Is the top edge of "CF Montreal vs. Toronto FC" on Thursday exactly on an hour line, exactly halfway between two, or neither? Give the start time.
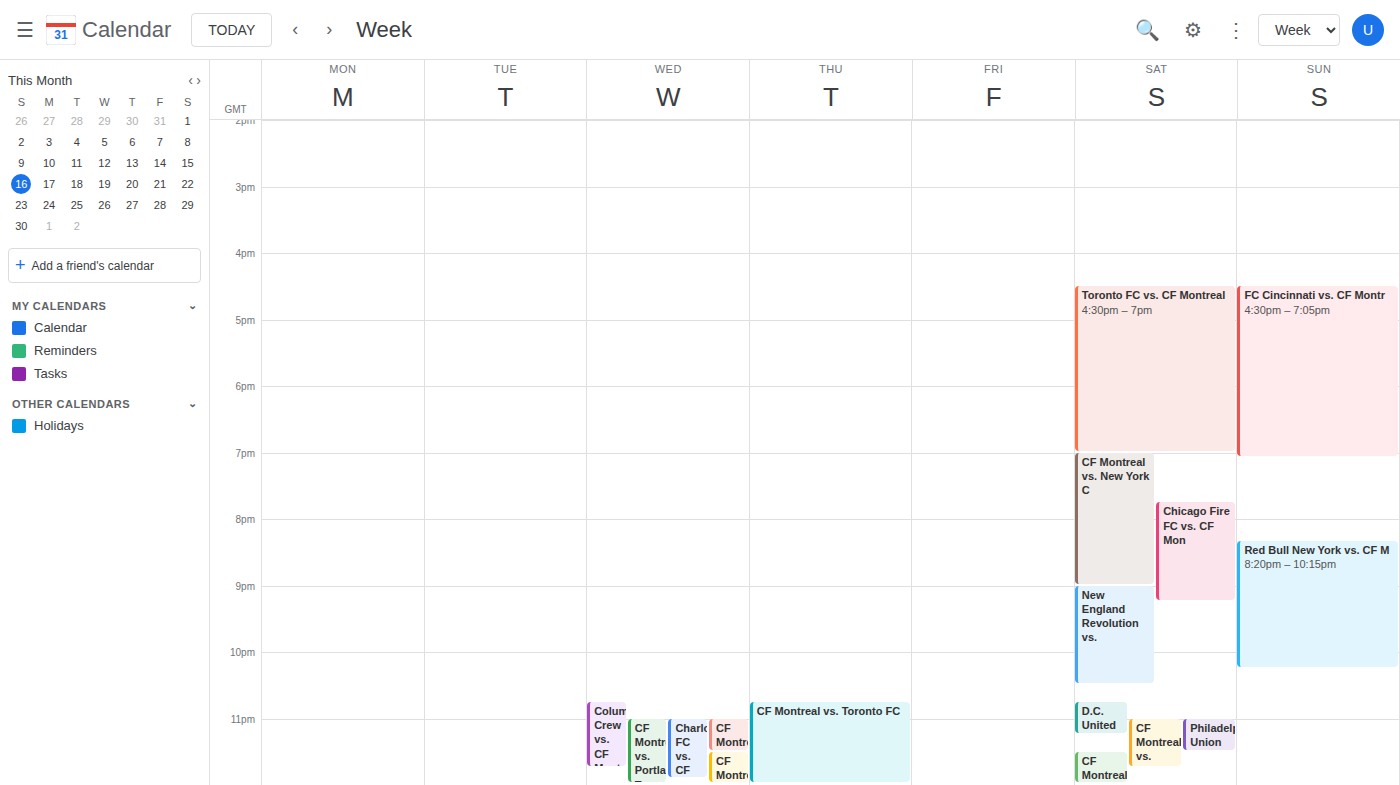
10:45 PM -- neither: three quarters of the way from the 10 PM line to the 11 PM line.